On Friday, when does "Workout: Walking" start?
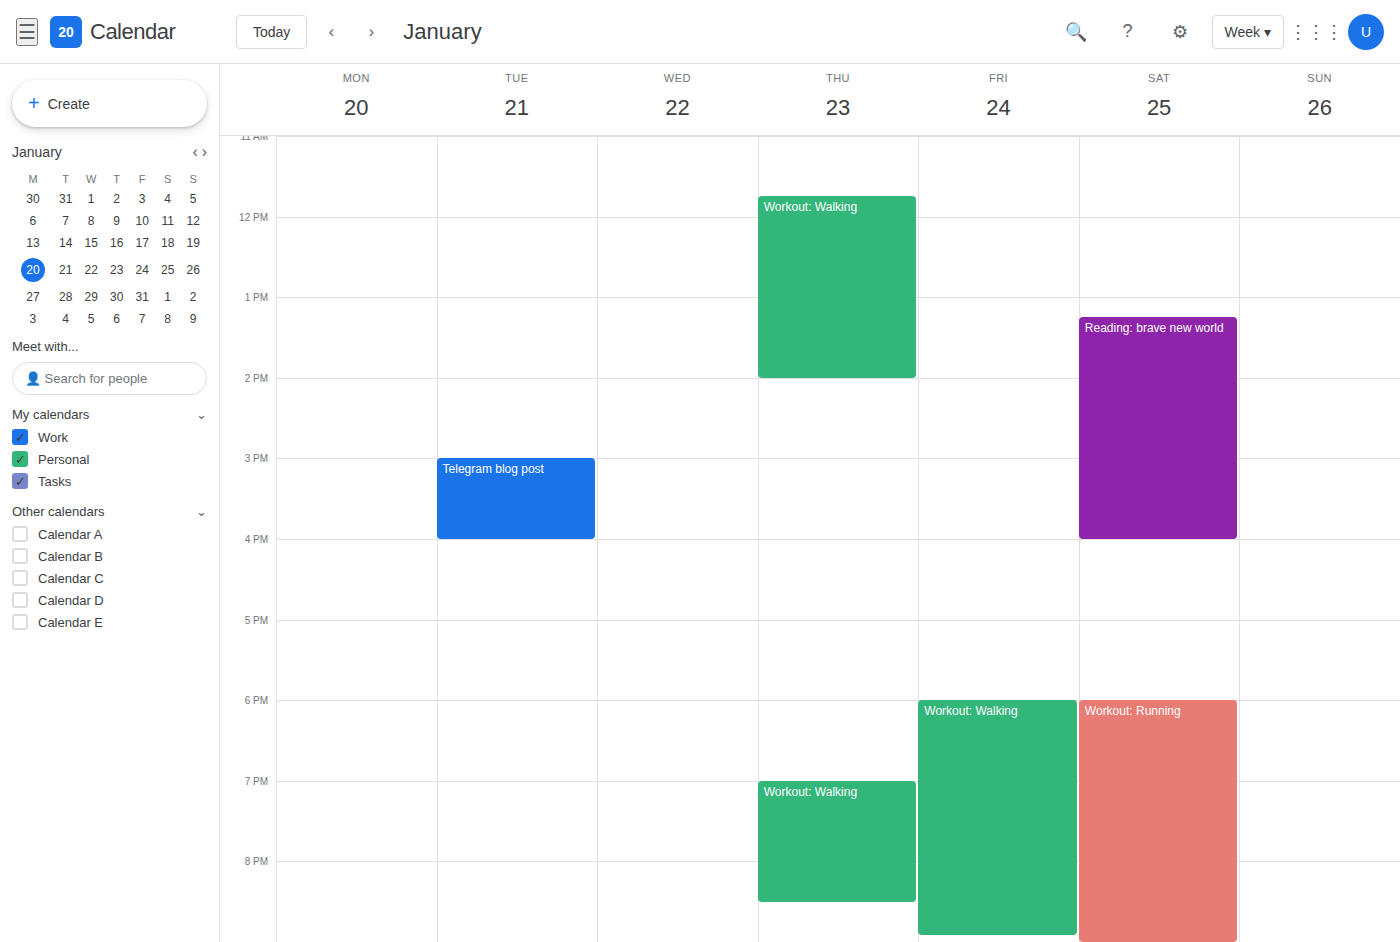
6:00 PM